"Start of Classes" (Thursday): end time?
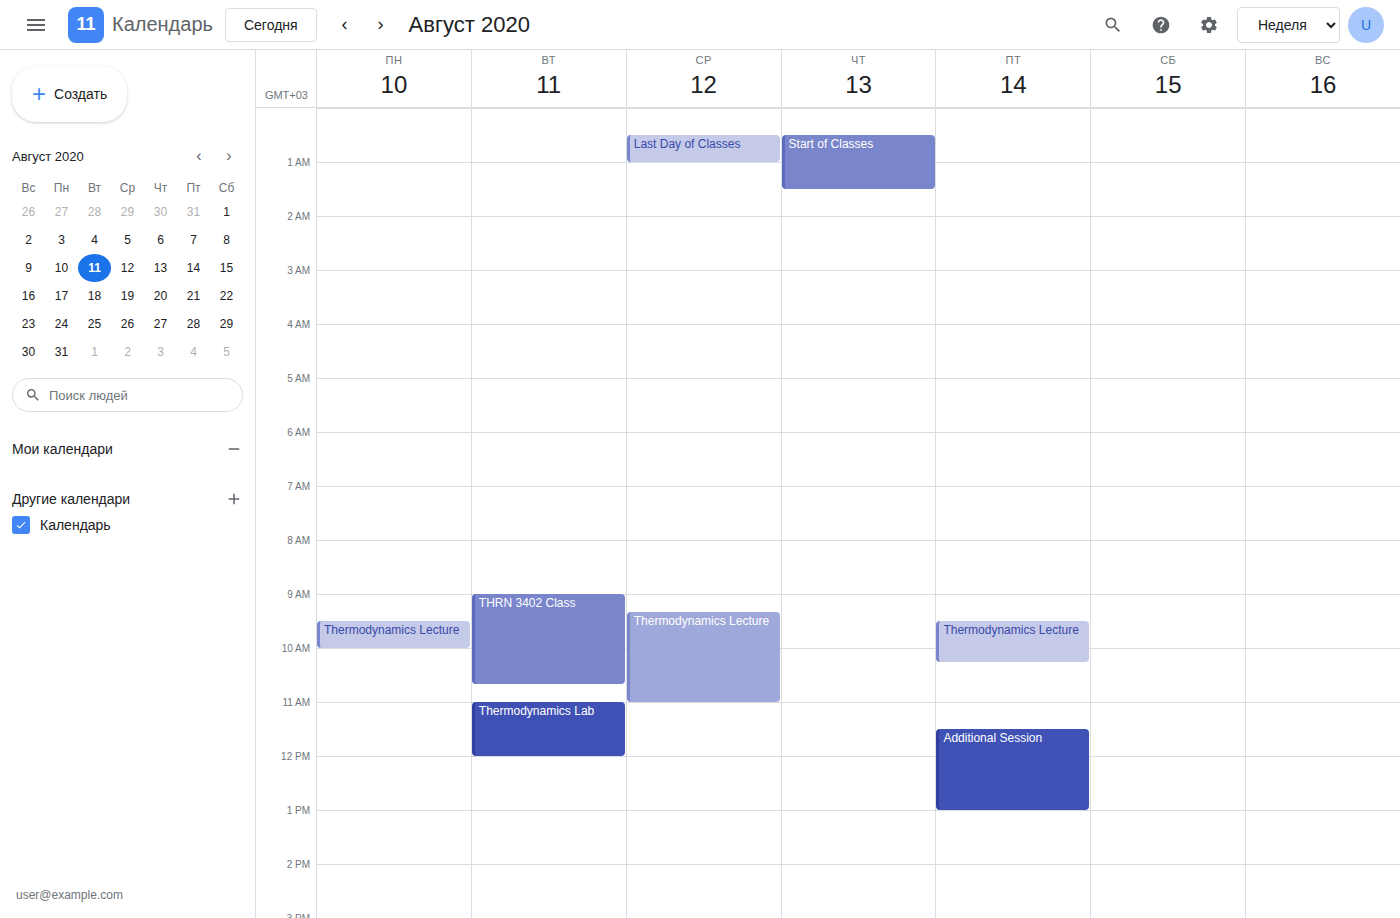
1:30 AM